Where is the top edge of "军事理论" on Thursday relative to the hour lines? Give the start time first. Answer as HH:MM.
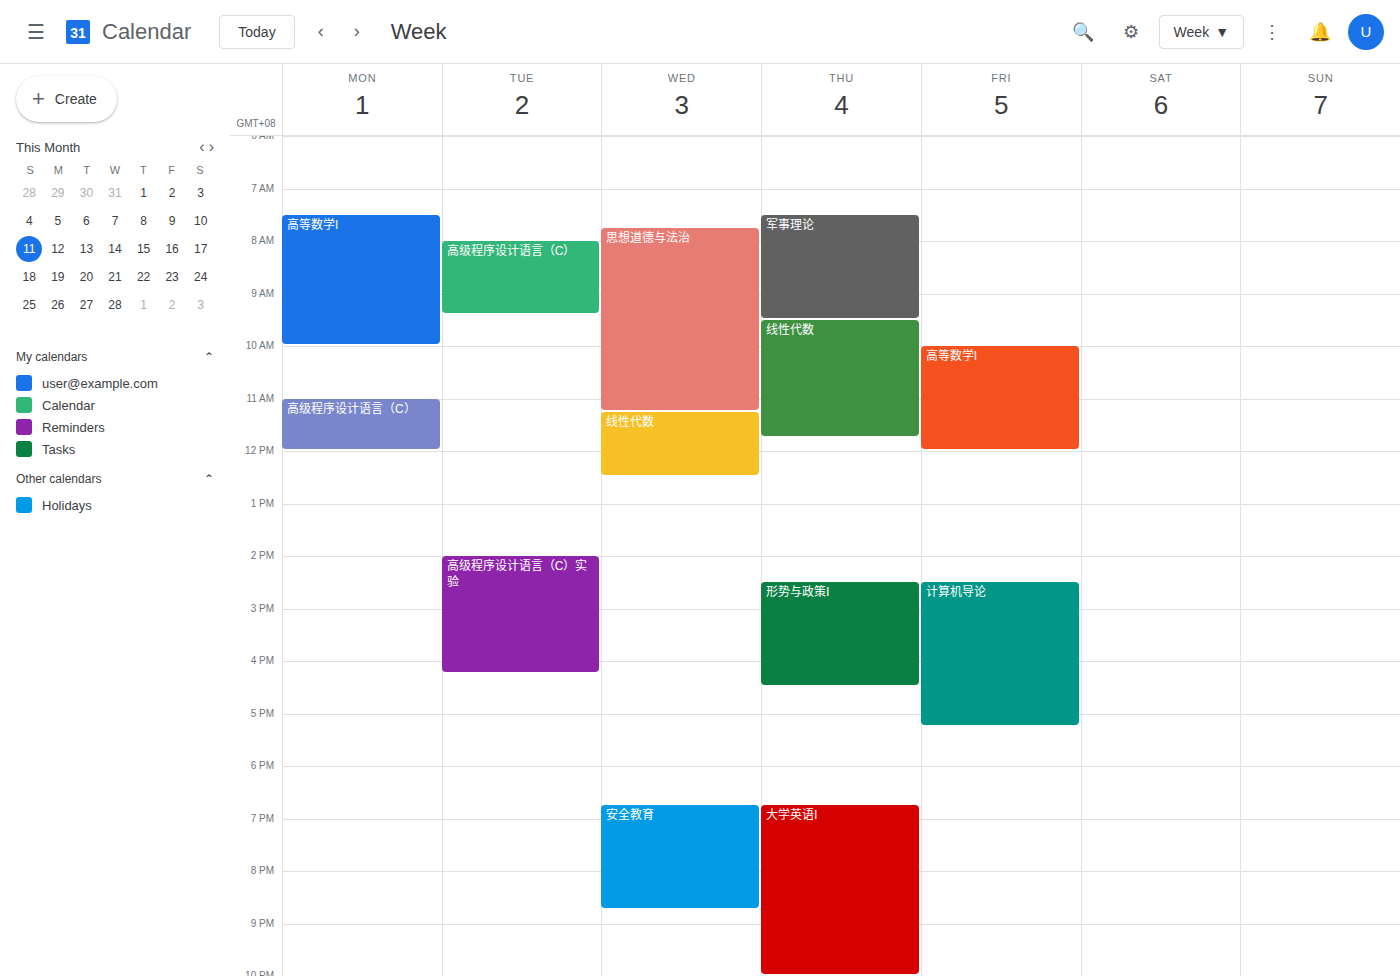
07:30 -- halfway between the 07:00 and 08:00 lines.